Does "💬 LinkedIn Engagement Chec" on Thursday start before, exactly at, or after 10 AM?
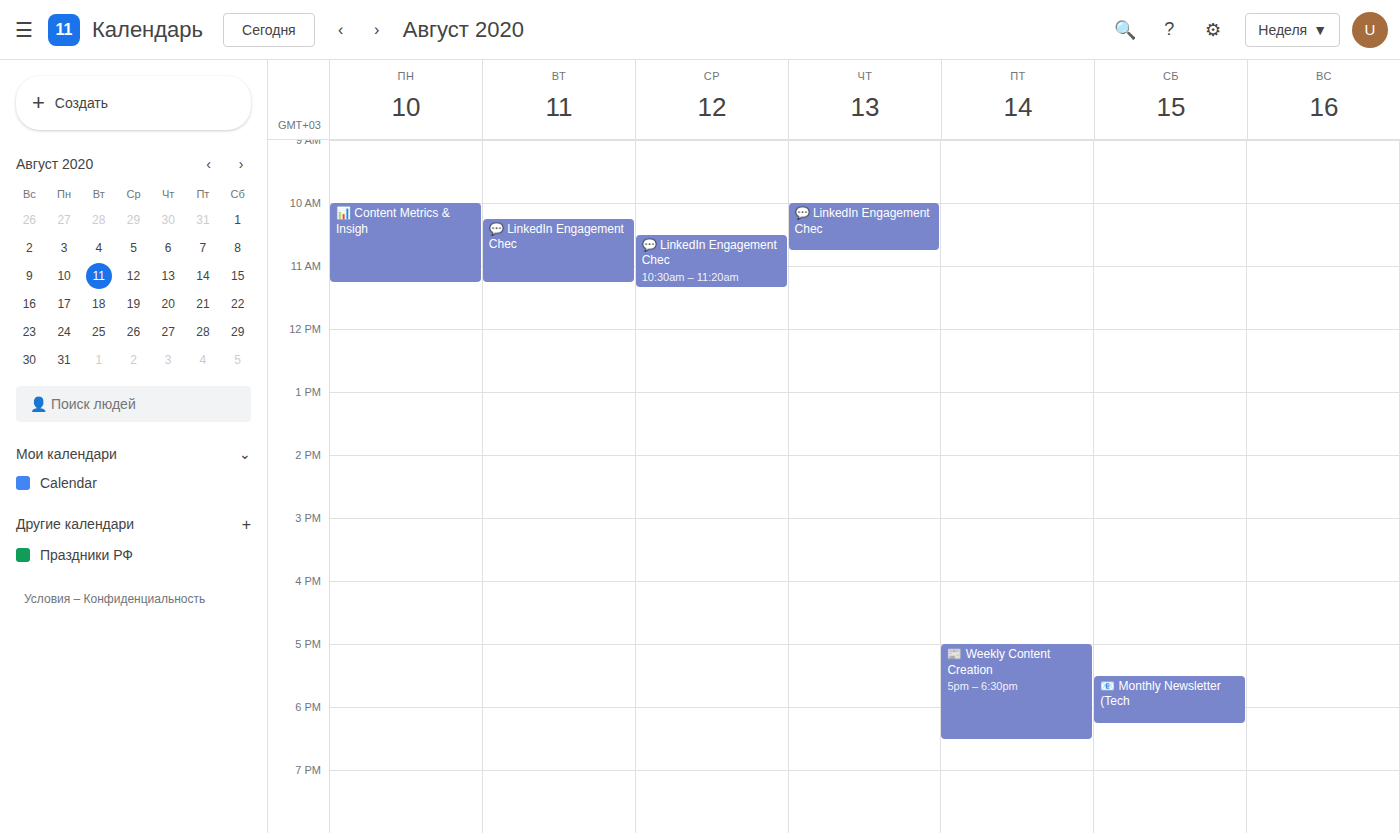
10:00 AM -- exactly at 10 AM, on the 10 AM line.